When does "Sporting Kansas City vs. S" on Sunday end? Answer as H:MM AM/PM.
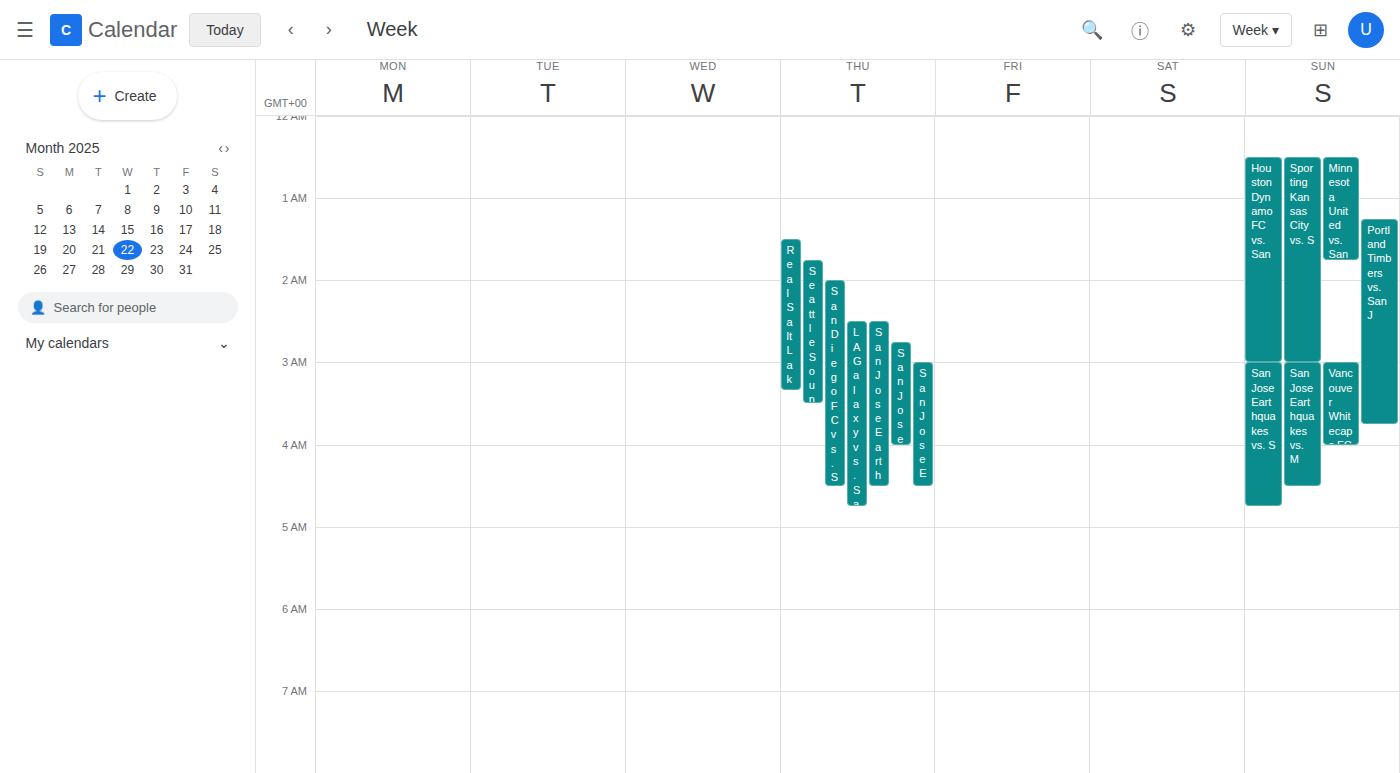
3:00 AM